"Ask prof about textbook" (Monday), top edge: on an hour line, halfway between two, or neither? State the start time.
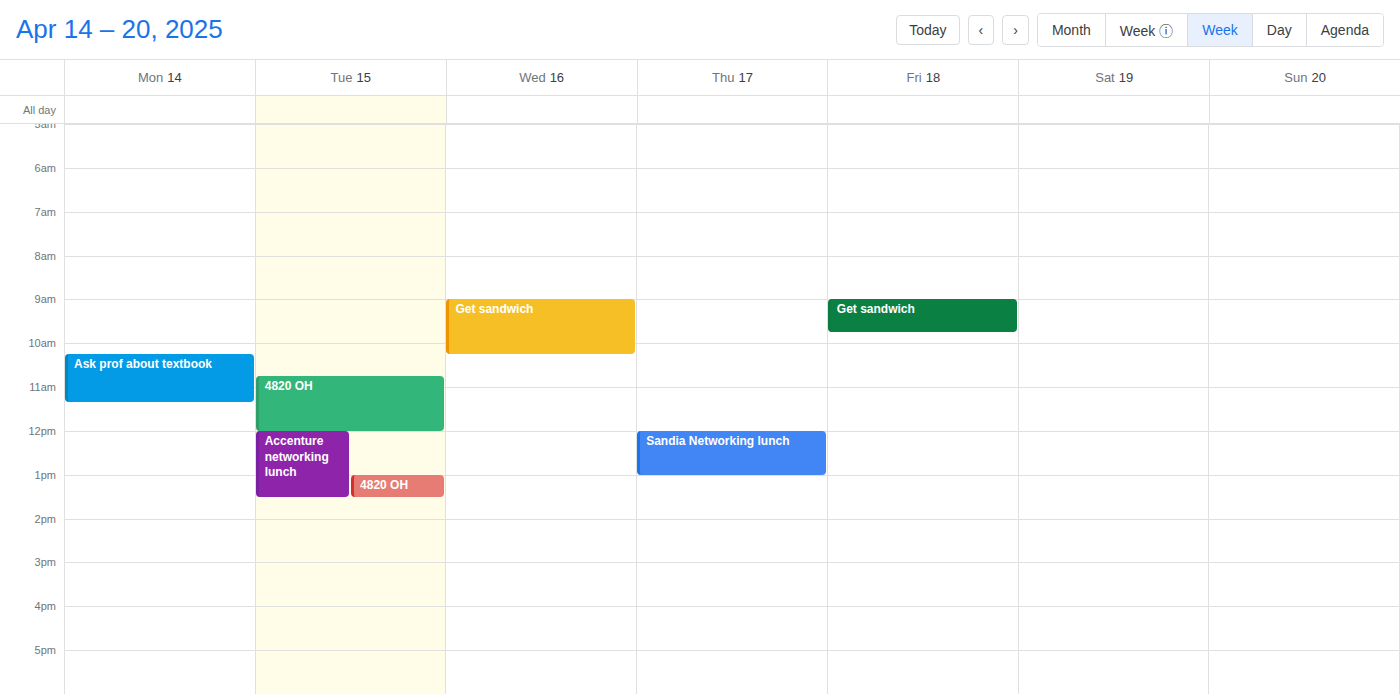
10:15 AM -- neither: a quarter of the way from the 10 AM line to the 11 AM line.